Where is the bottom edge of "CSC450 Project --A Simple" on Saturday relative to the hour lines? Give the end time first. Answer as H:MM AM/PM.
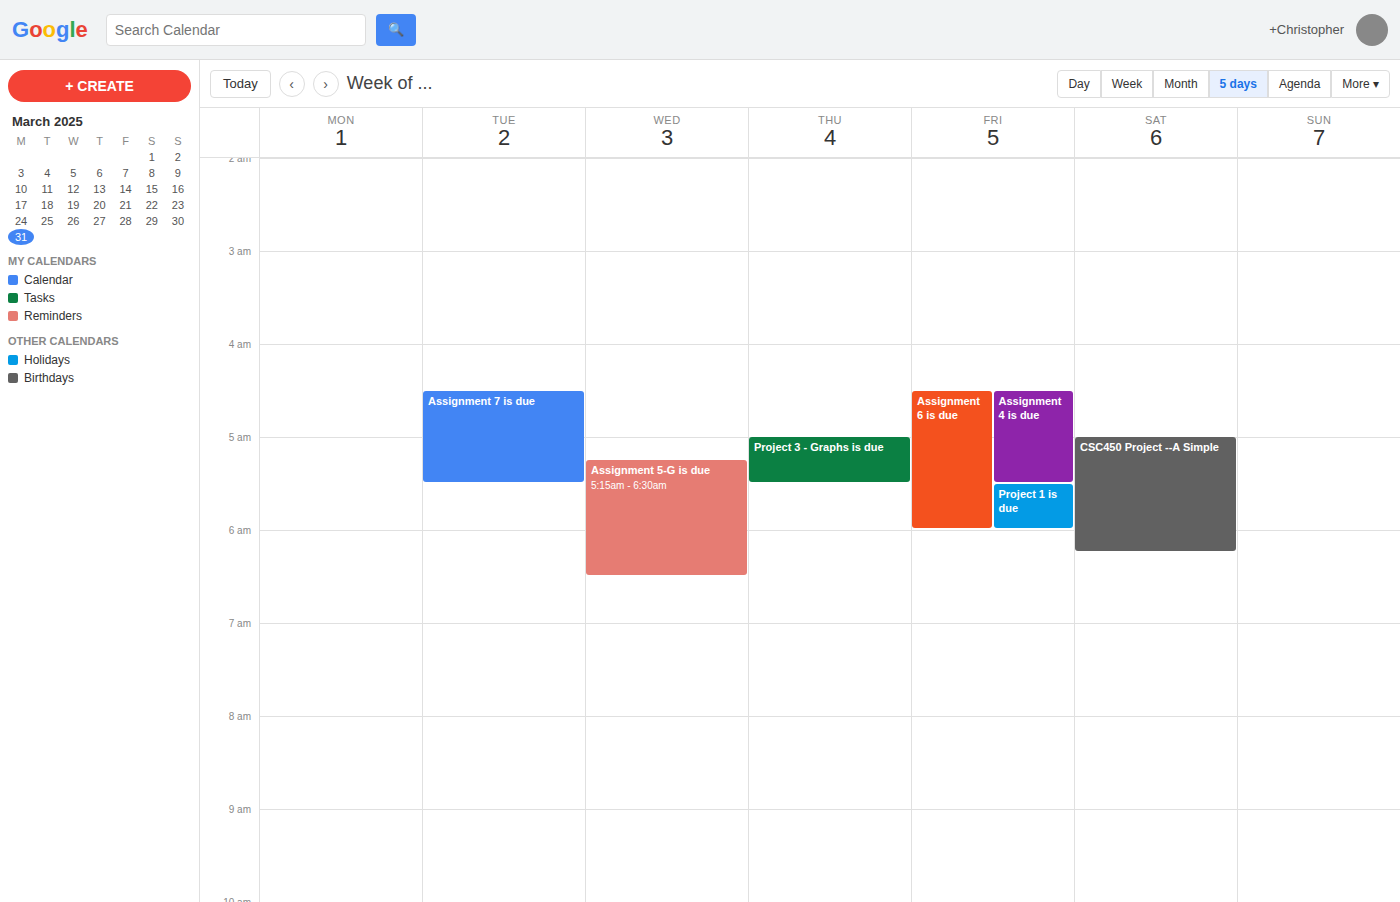
6:15 AM -- neither: a quarter of the way from the 6 AM line to the 7 AM line.